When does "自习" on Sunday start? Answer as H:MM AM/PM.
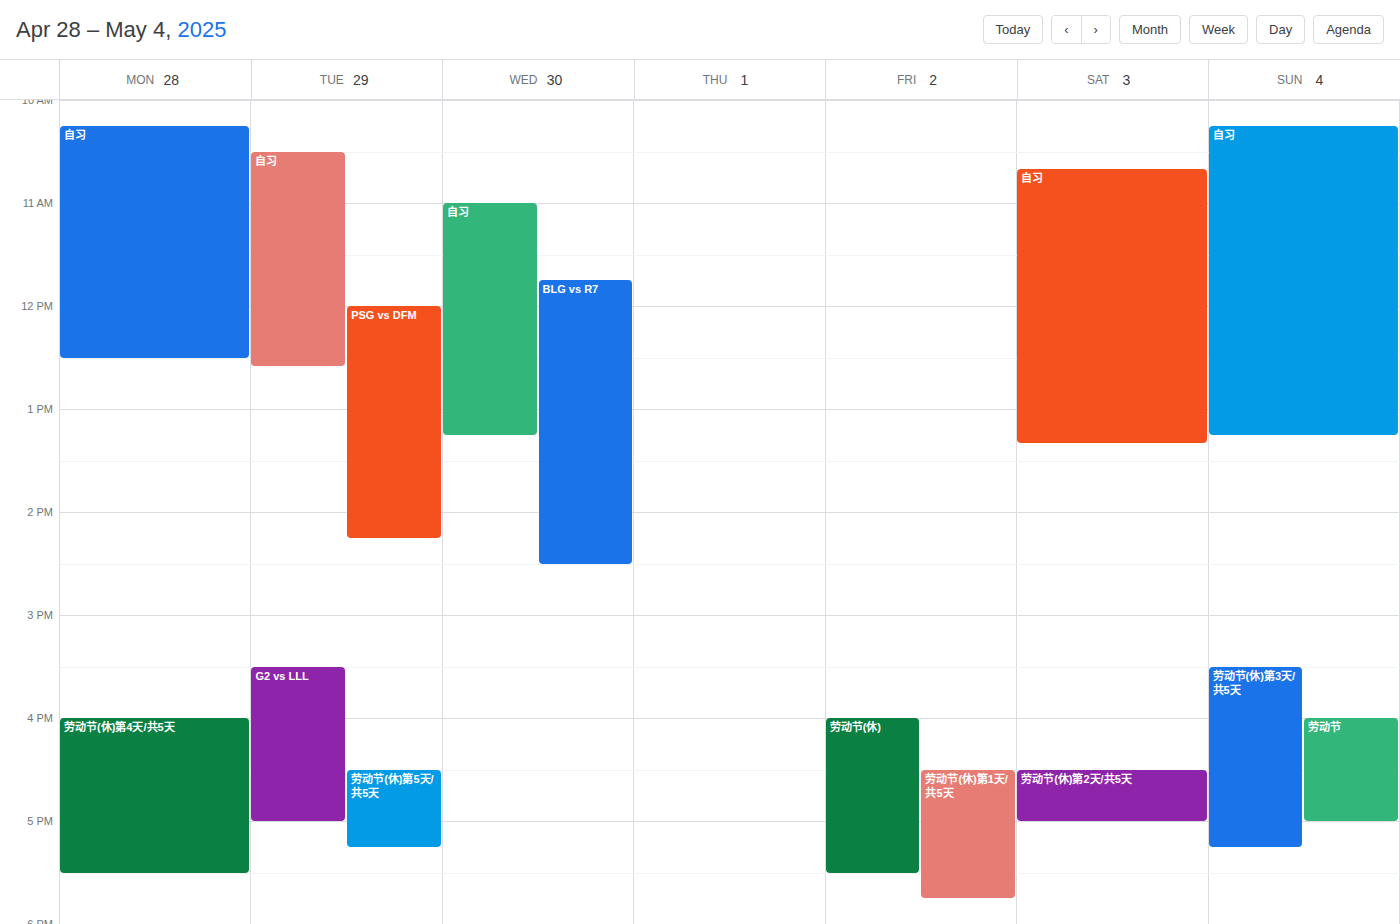
10:15 AM